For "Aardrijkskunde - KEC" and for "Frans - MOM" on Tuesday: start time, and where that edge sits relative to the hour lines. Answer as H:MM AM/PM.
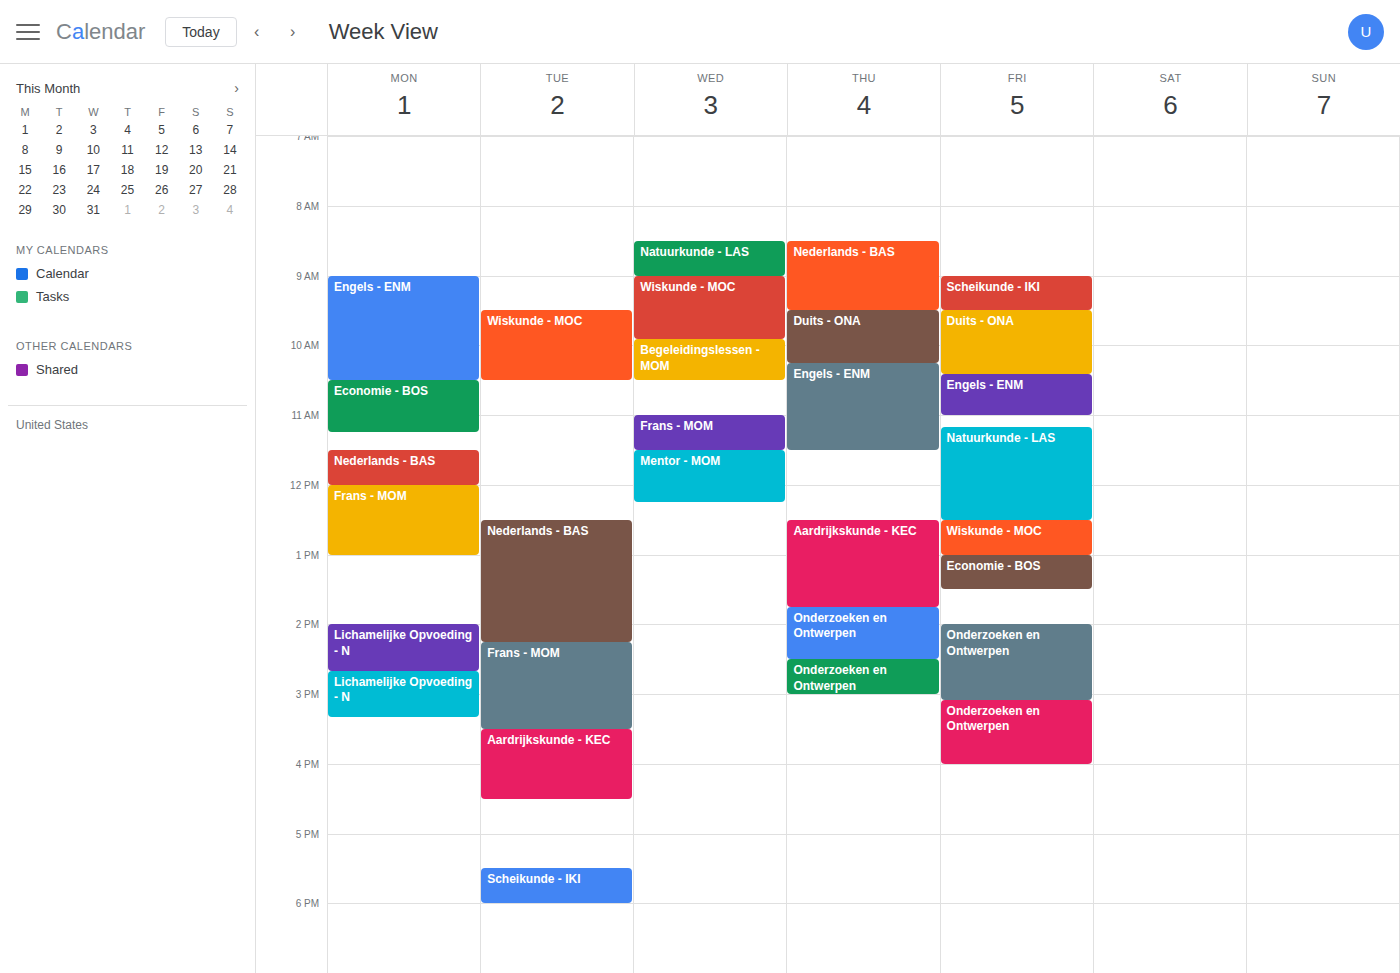
"Aardrijkskunde - KEC": 3:30 PM, halfway between the 3 PM and 4 PM lines. "Frans - MOM": 2:15 PM, neither: a quarter of the way from the 2 PM line to the 3 PM line.